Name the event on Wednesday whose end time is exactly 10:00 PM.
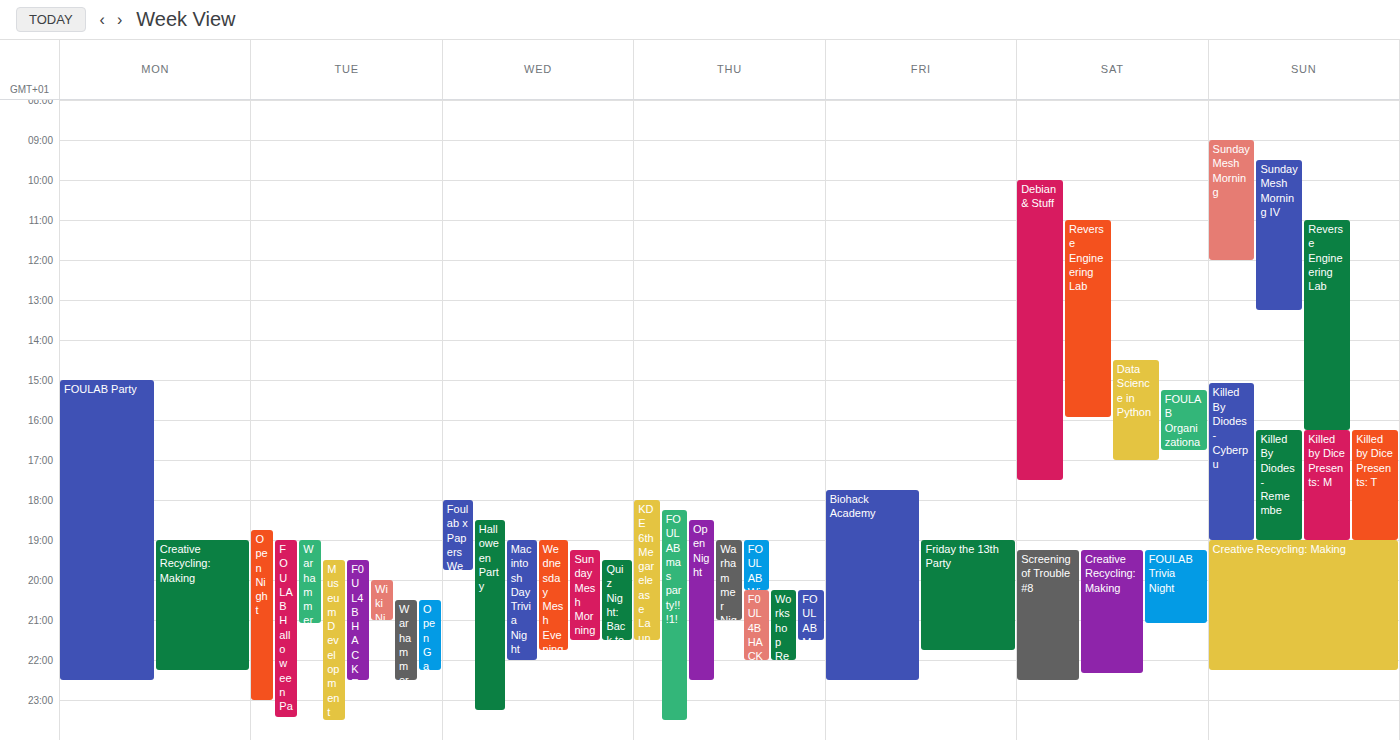
"Macintosh Day Trivia Night"